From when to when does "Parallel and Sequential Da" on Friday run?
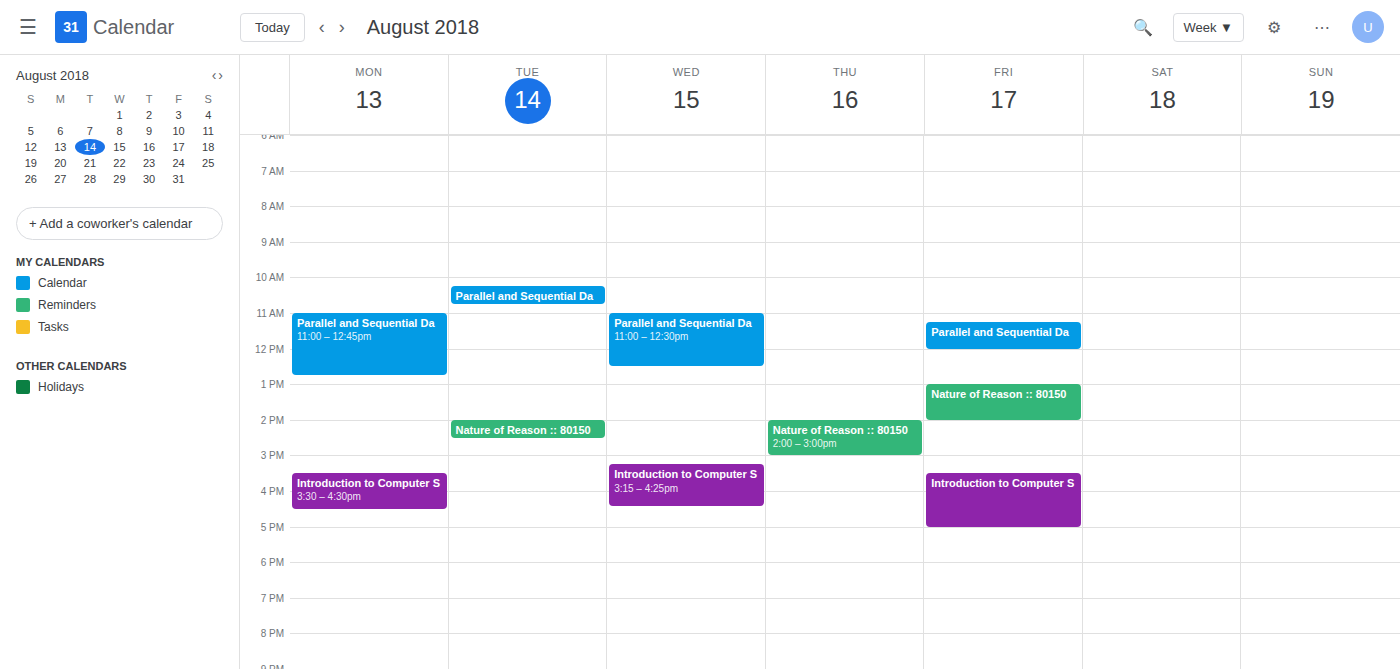
11:15 to 12:00